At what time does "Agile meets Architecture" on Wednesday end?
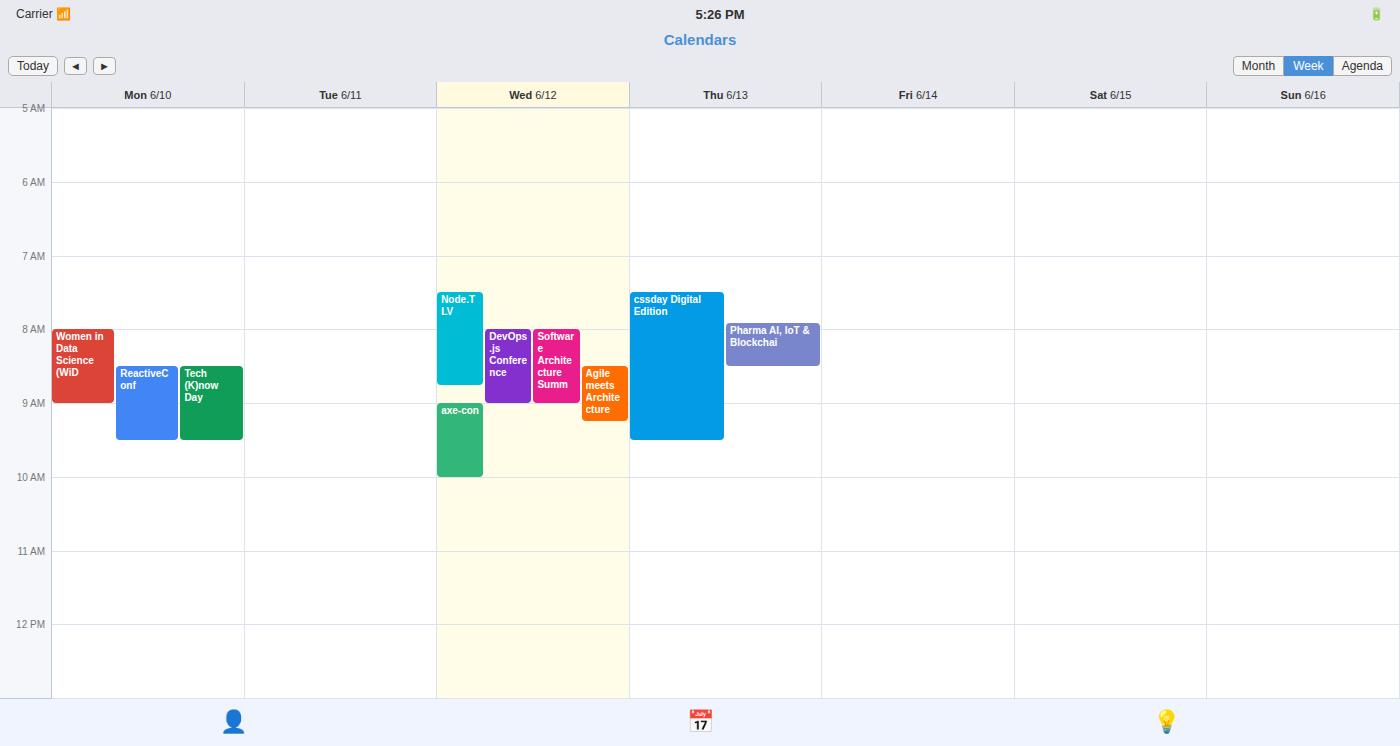
9:15 AM